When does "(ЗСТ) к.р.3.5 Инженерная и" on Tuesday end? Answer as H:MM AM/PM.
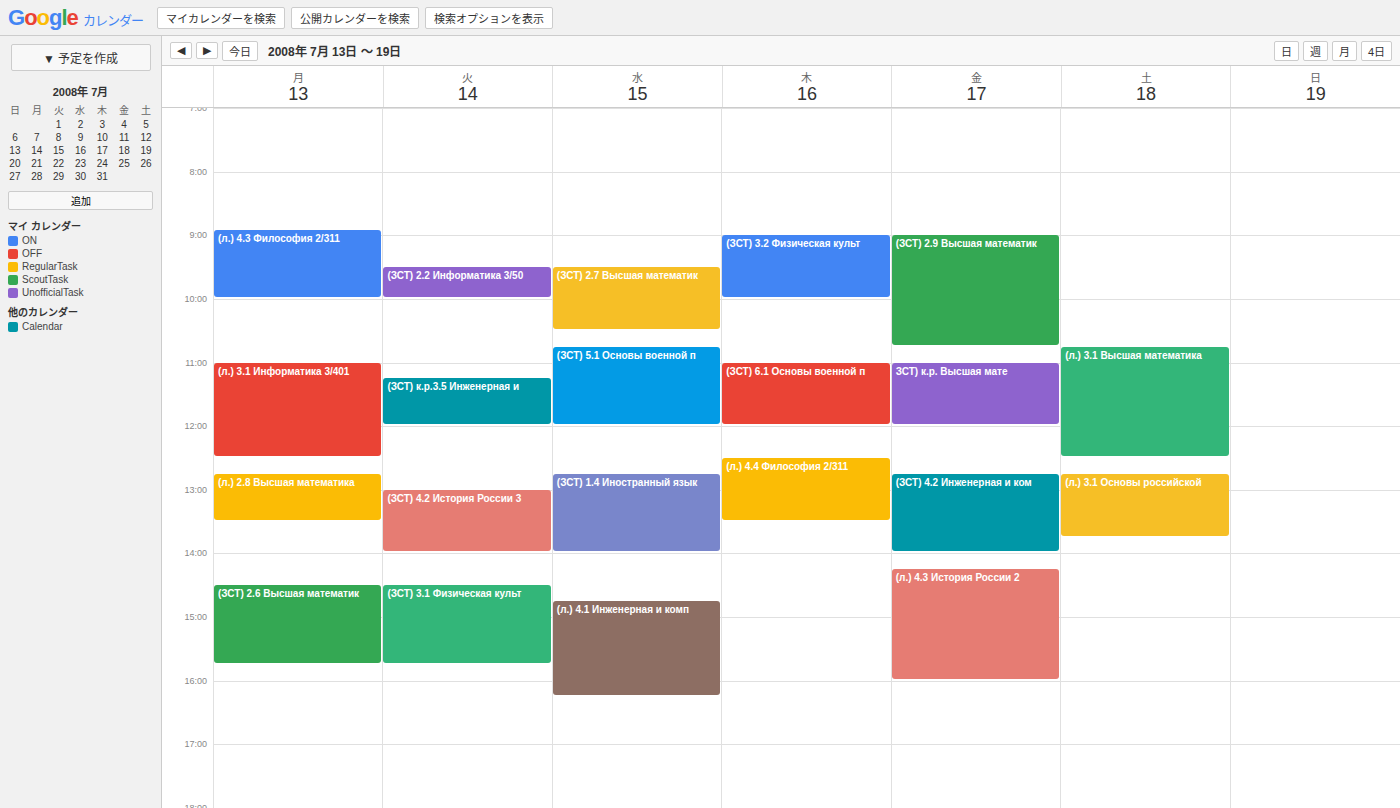
12:00 PM